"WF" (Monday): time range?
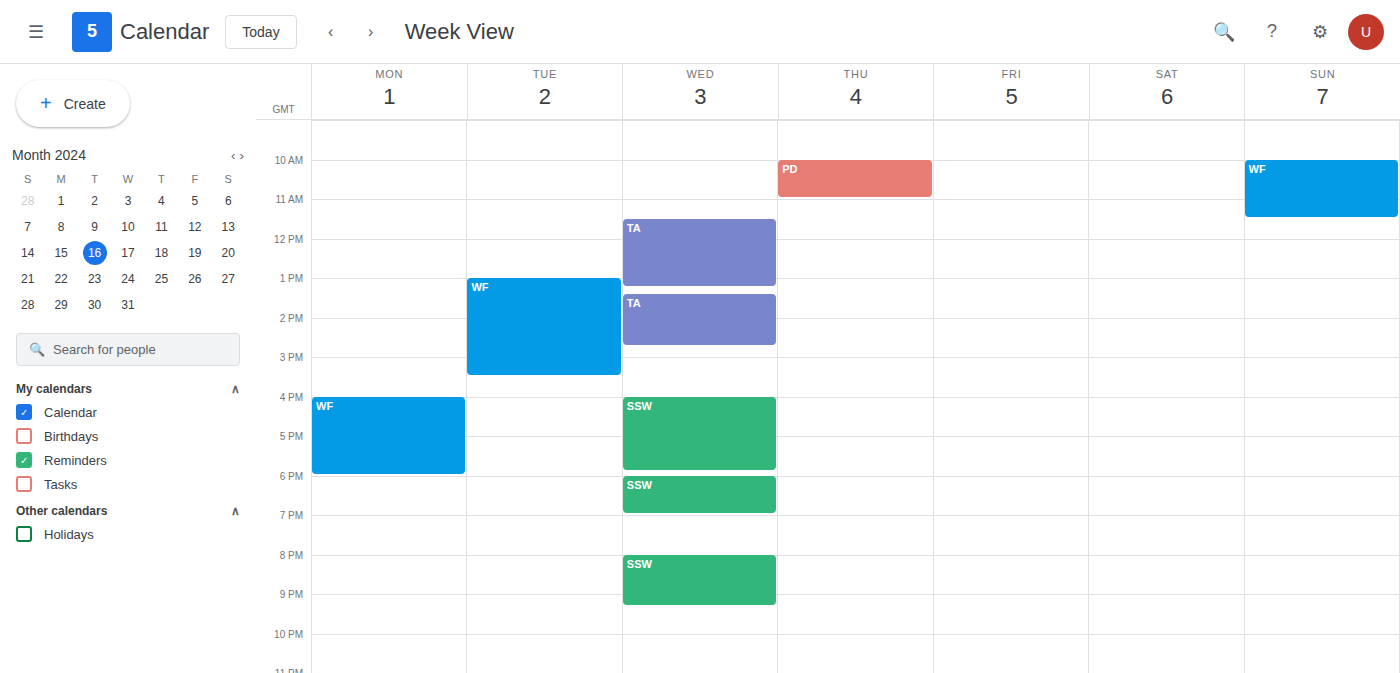
4:00 PM to 6:00 PM